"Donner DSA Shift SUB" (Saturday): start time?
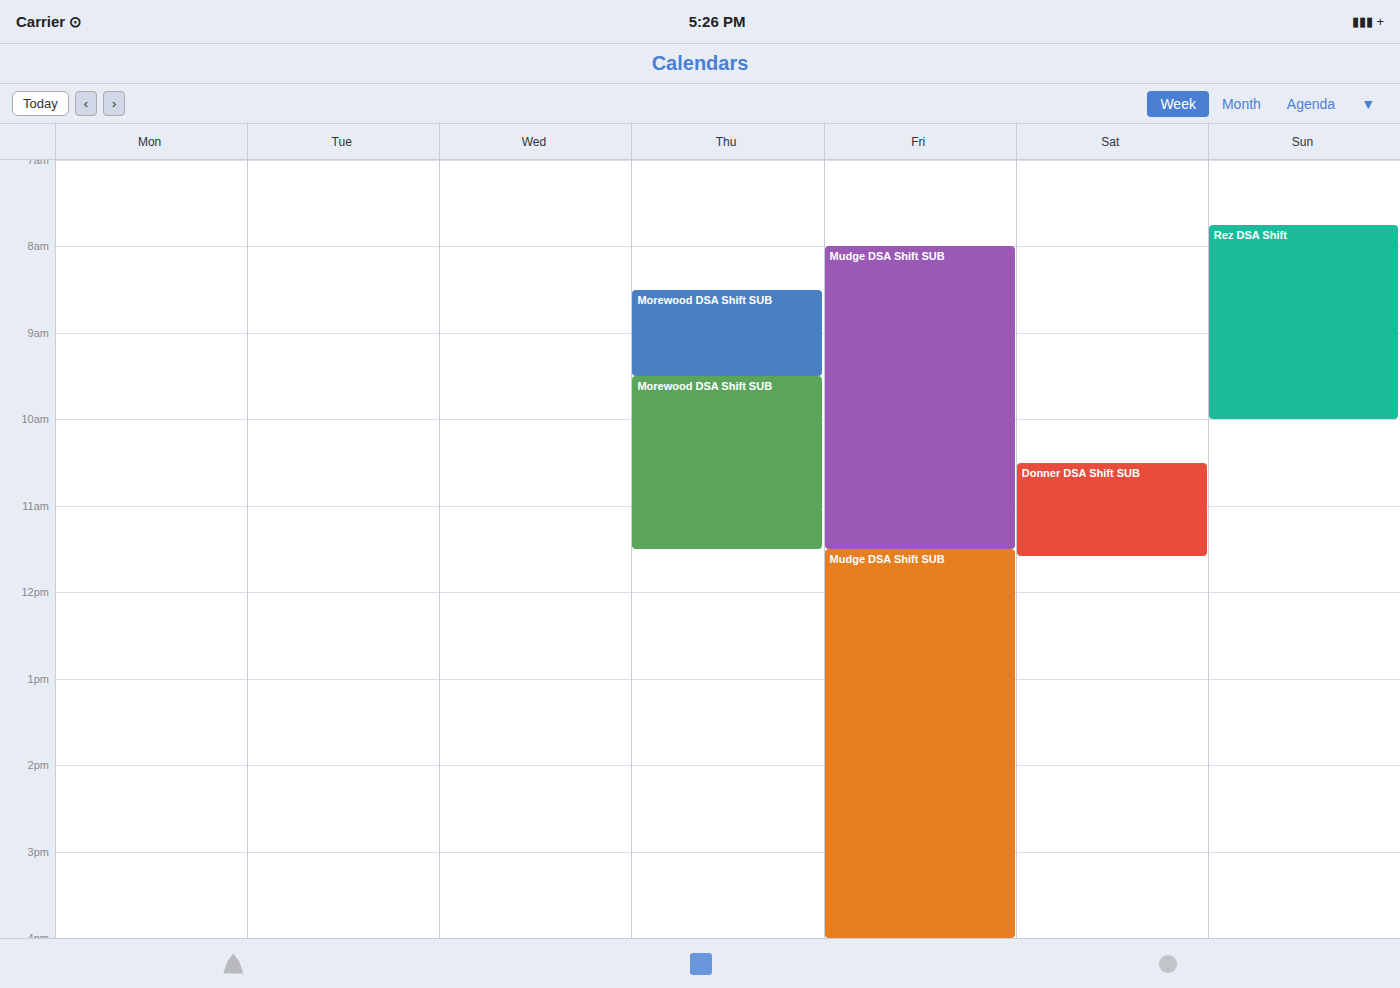
10:30 AM